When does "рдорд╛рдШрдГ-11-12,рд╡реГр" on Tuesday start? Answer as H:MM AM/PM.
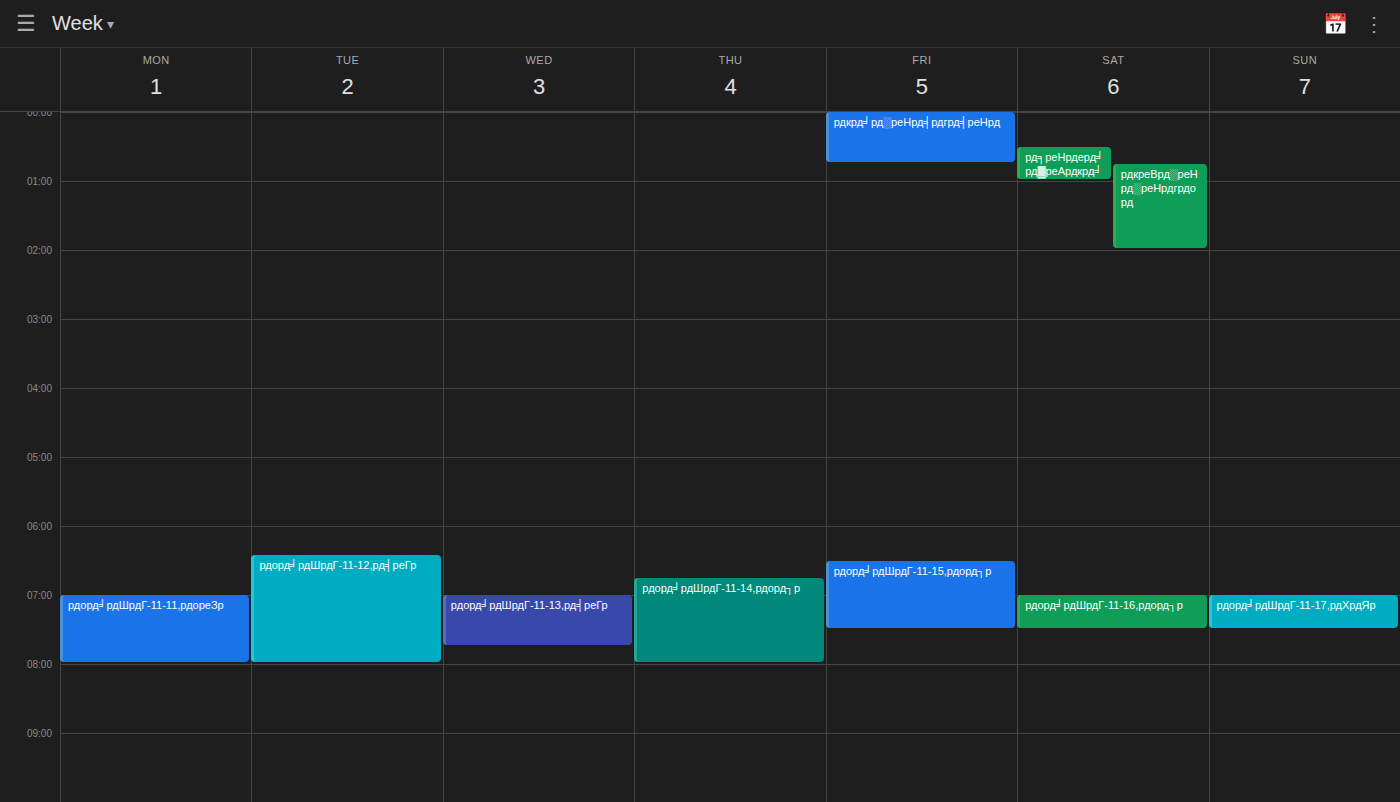
6:25 AM